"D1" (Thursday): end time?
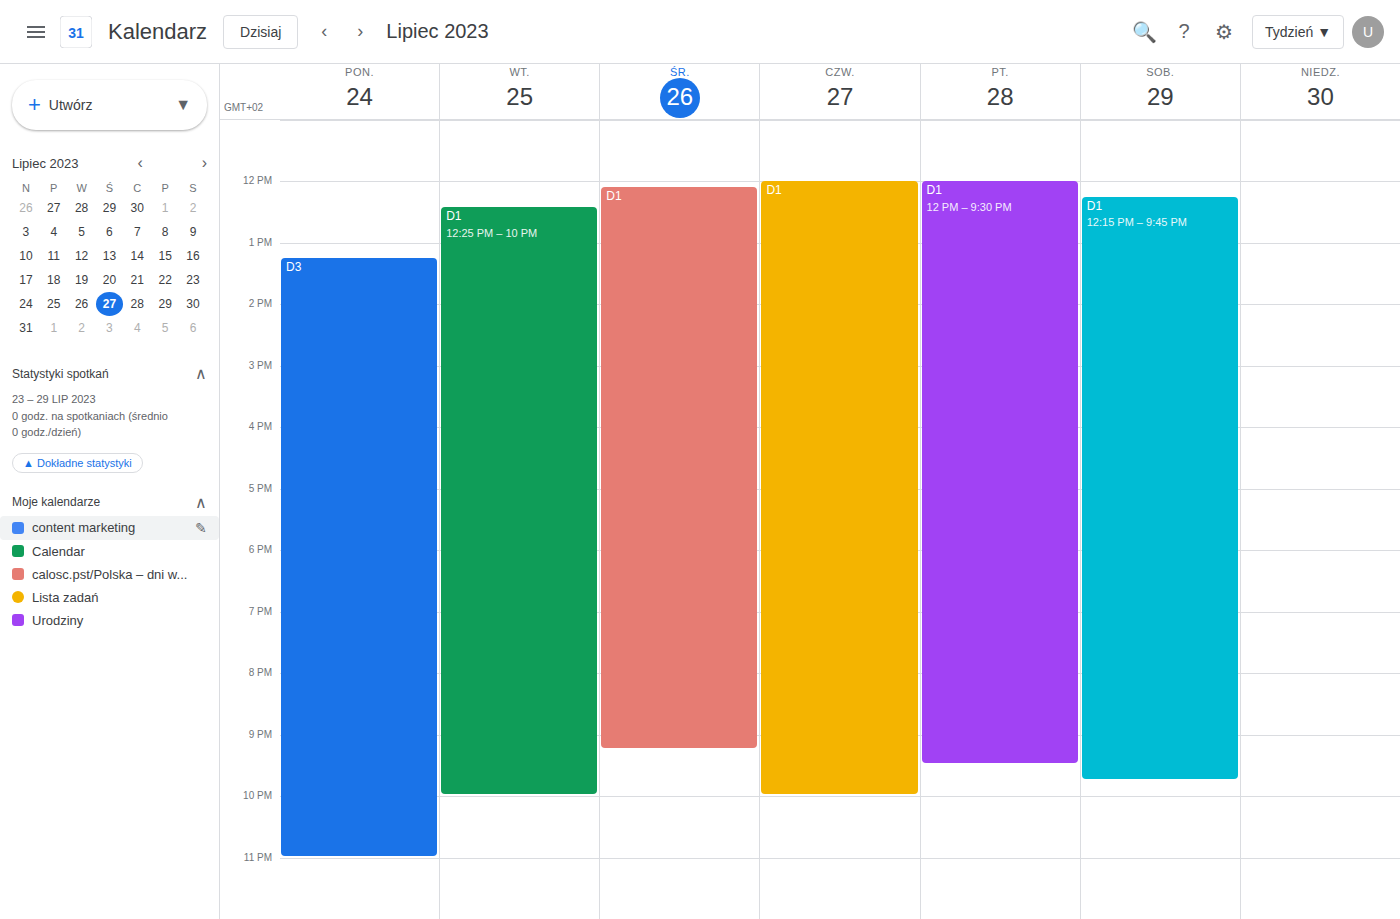
10:00 PM